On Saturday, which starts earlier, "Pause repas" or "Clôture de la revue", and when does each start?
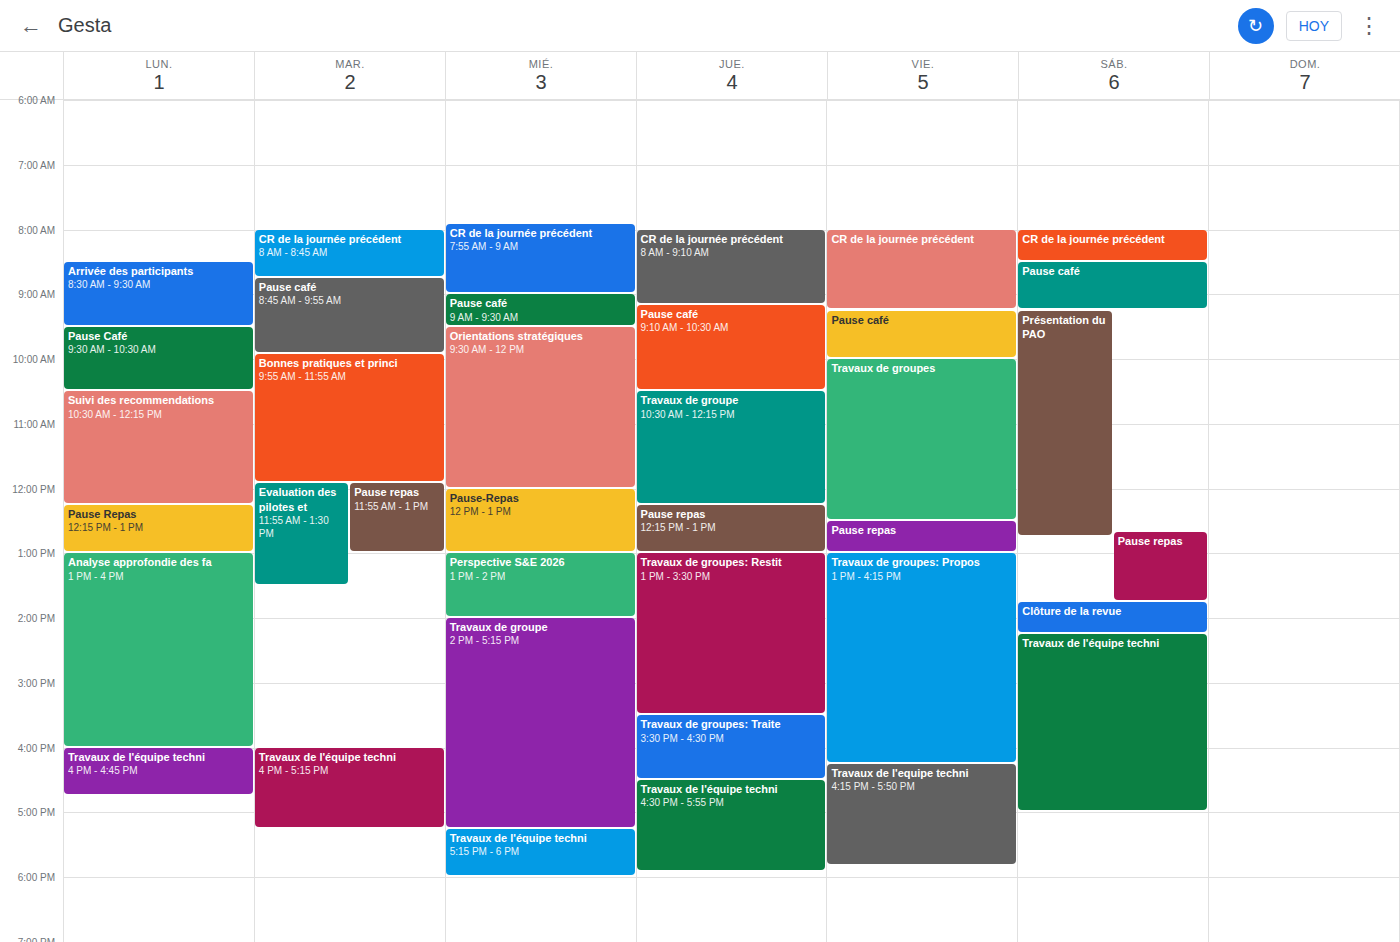
"Pause repas" 12:40 PM; "Clôture de la revue" 1:45 PM.